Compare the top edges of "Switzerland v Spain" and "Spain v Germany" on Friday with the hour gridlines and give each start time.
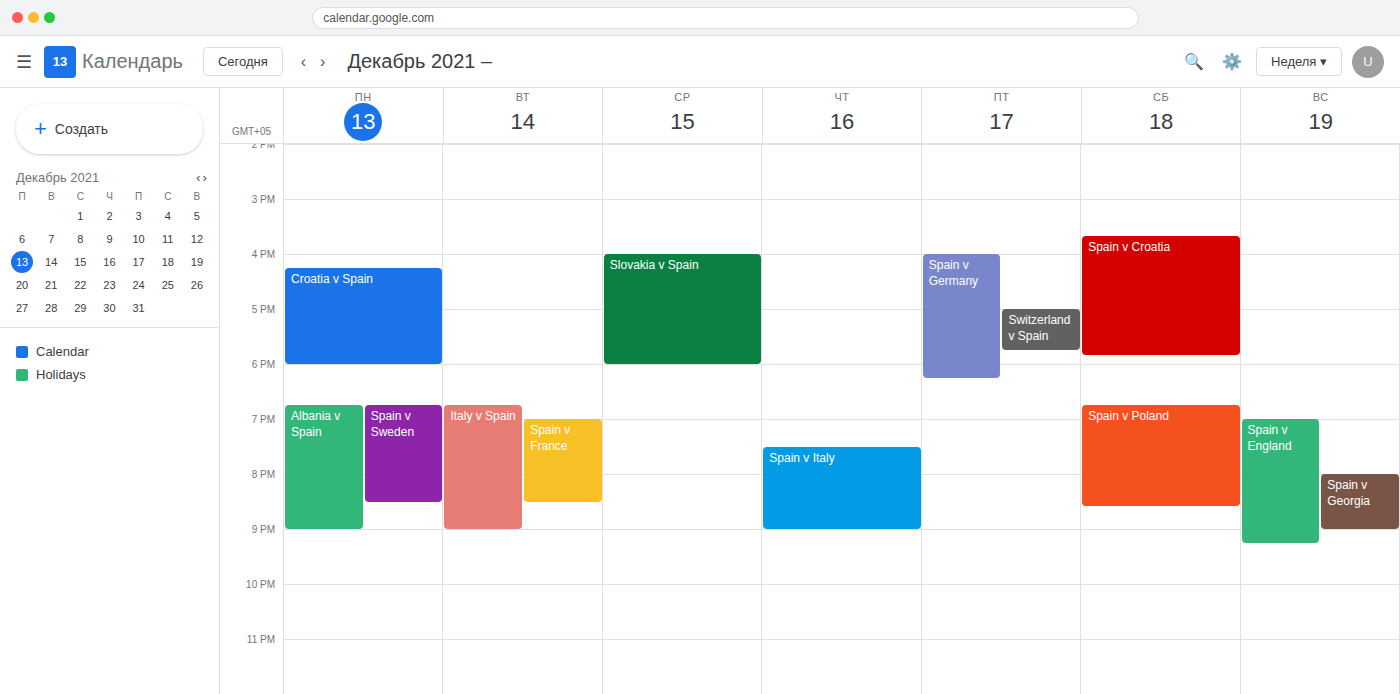
"Switzerland v Spain": 17:00, exactly on the 17:00 line. "Spain v Germany": 16:00, exactly on the 16:00 line.